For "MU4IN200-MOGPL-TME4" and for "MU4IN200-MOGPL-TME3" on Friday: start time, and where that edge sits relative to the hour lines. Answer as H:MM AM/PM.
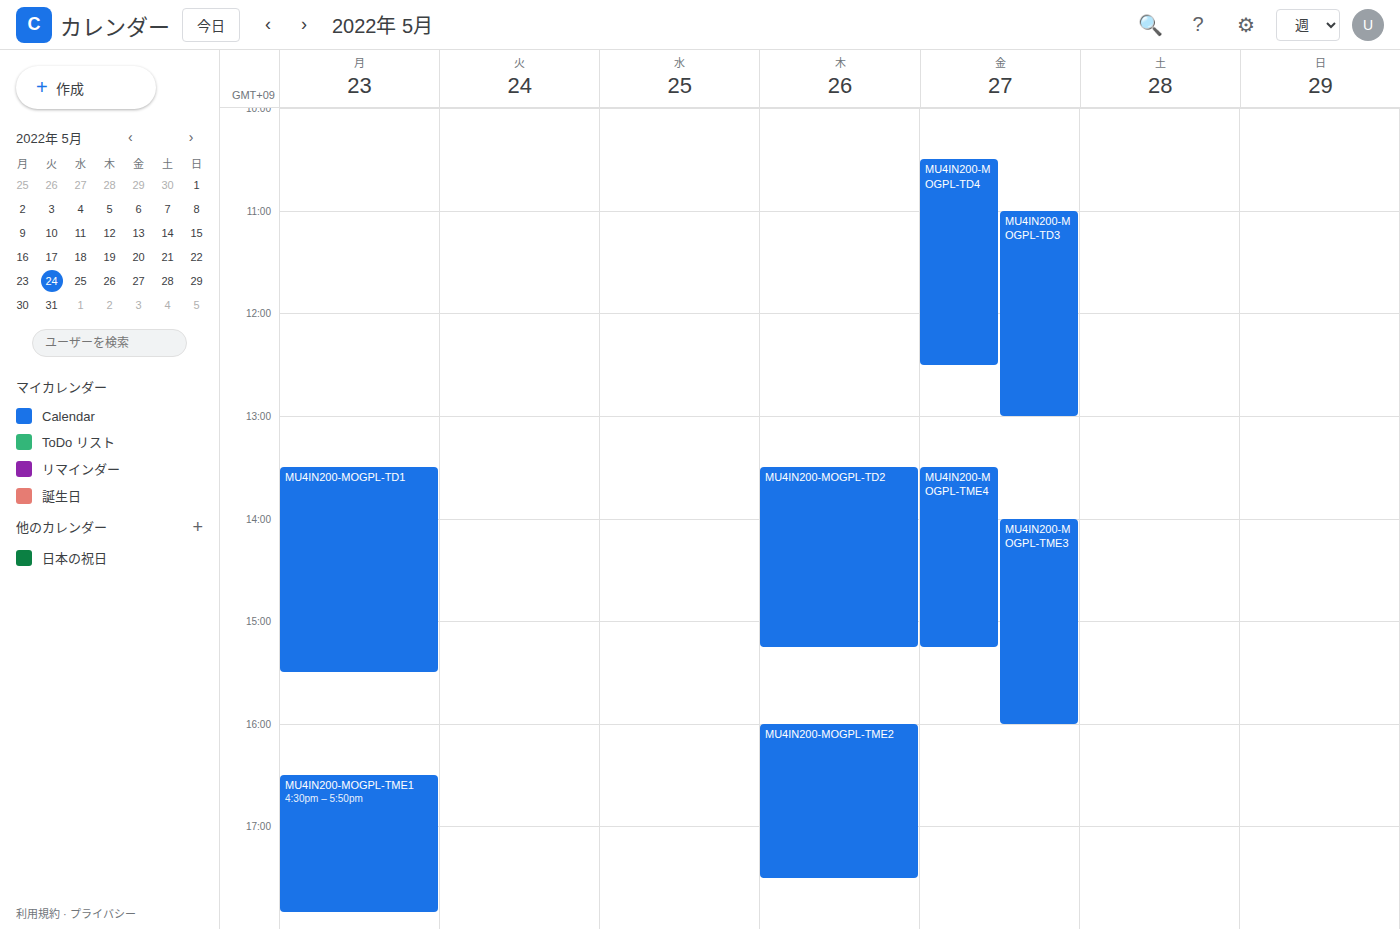
"MU4IN200-MOGPL-TME4": 1:30 PM, halfway between the 1 PM and 2 PM lines. "MU4IN200-MOGPL-TME3": 2:00 PM, exactly on the 2 PM line.